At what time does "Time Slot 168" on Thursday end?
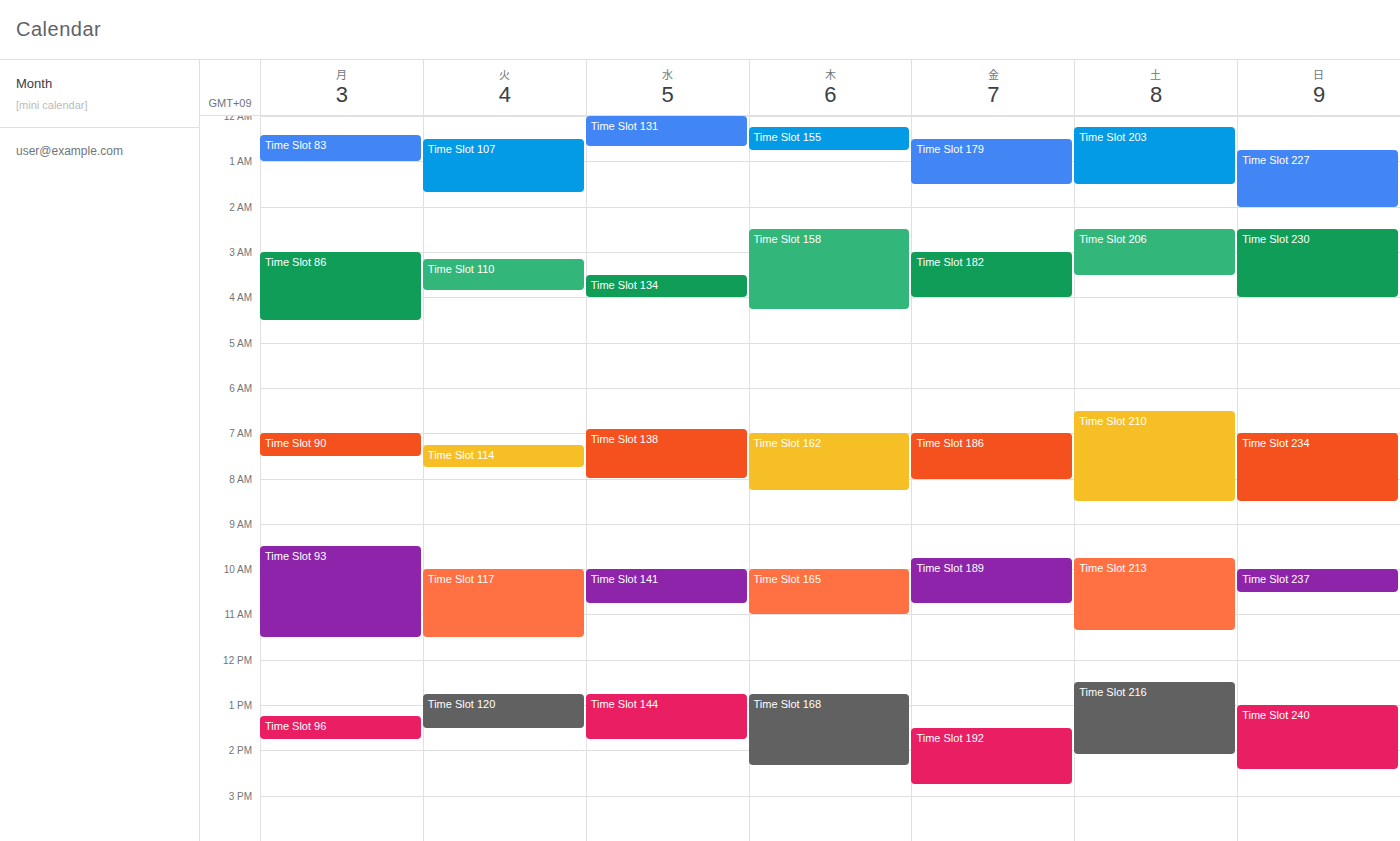
2:20 PM